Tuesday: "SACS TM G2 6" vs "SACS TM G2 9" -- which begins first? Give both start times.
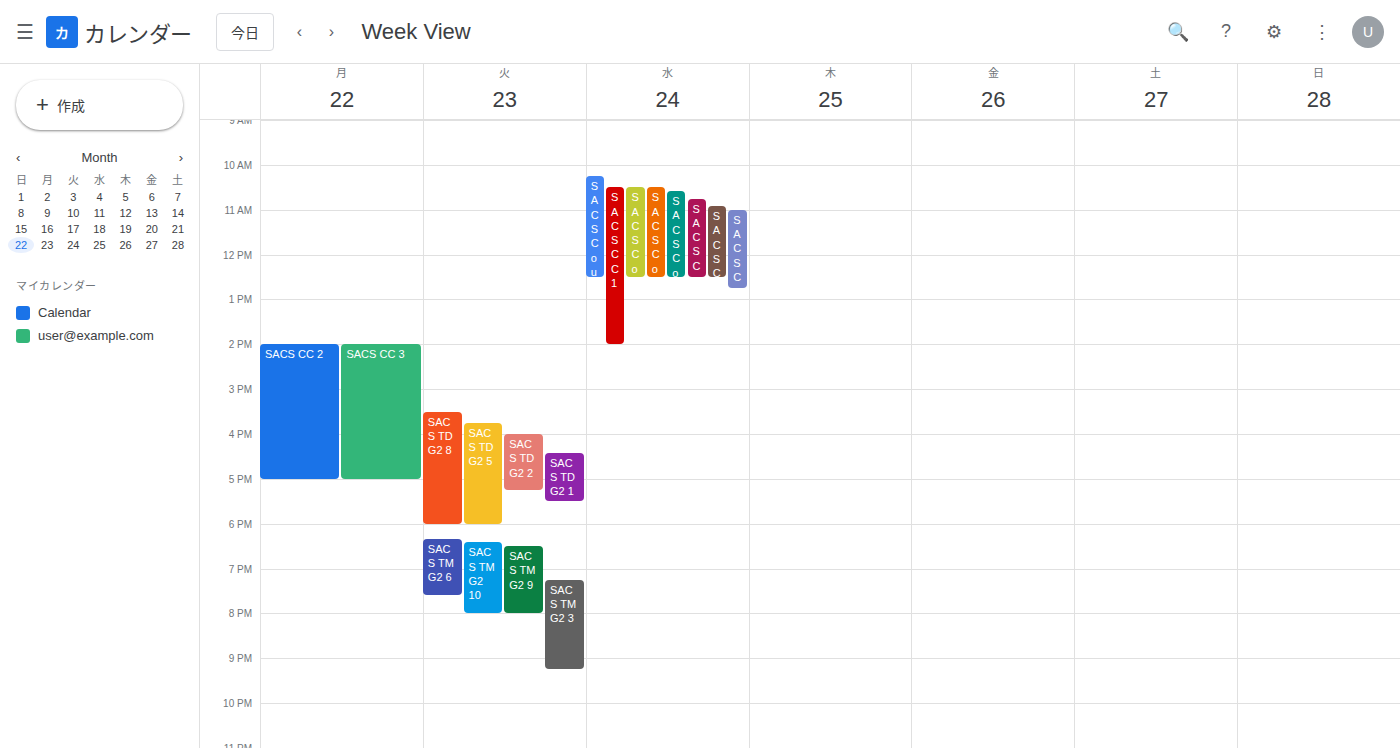
"SACS TM G2 6" 6:20 PM; "SACS TM G2 9" 6:30 PM.